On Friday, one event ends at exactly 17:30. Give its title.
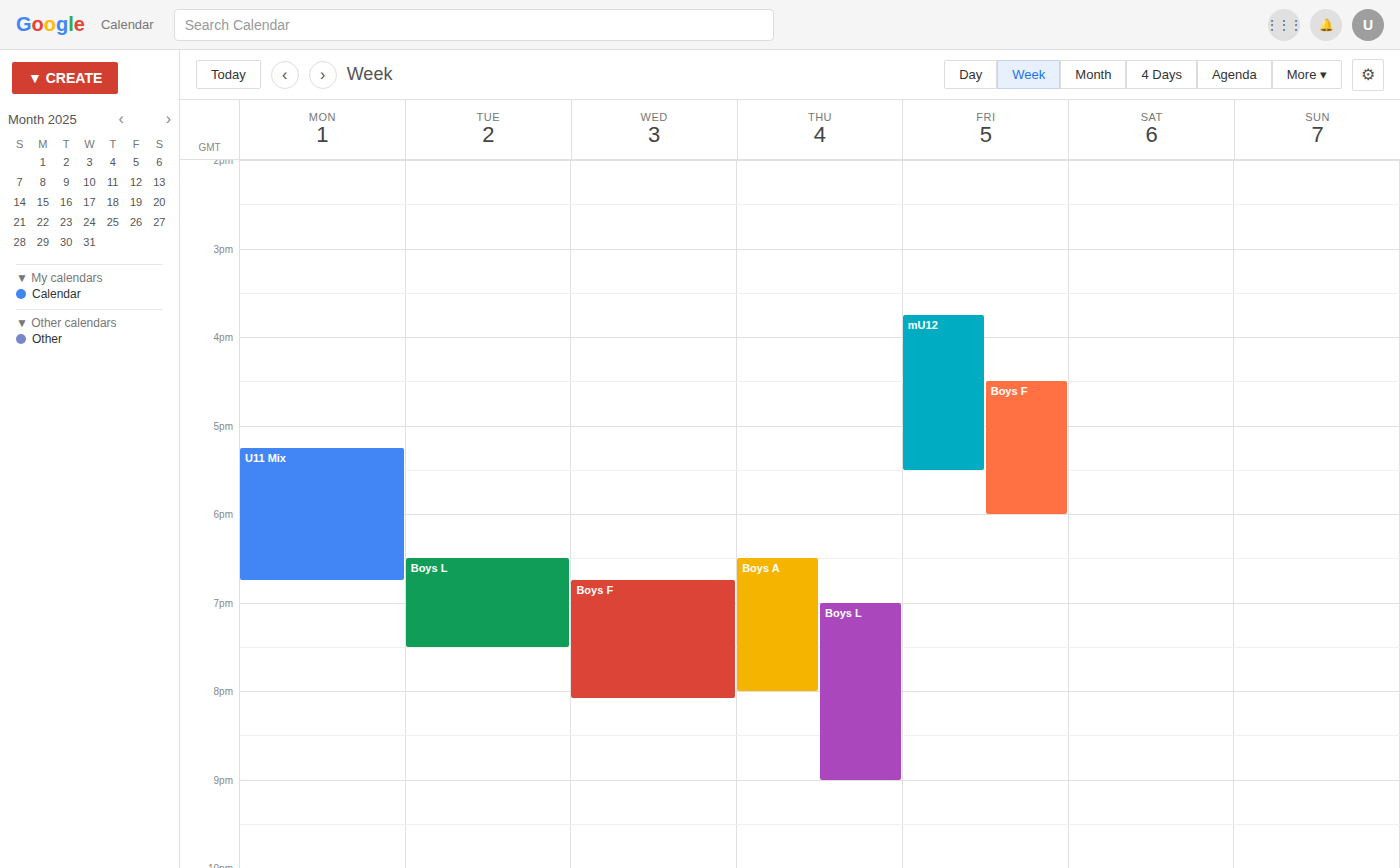
"mU12"